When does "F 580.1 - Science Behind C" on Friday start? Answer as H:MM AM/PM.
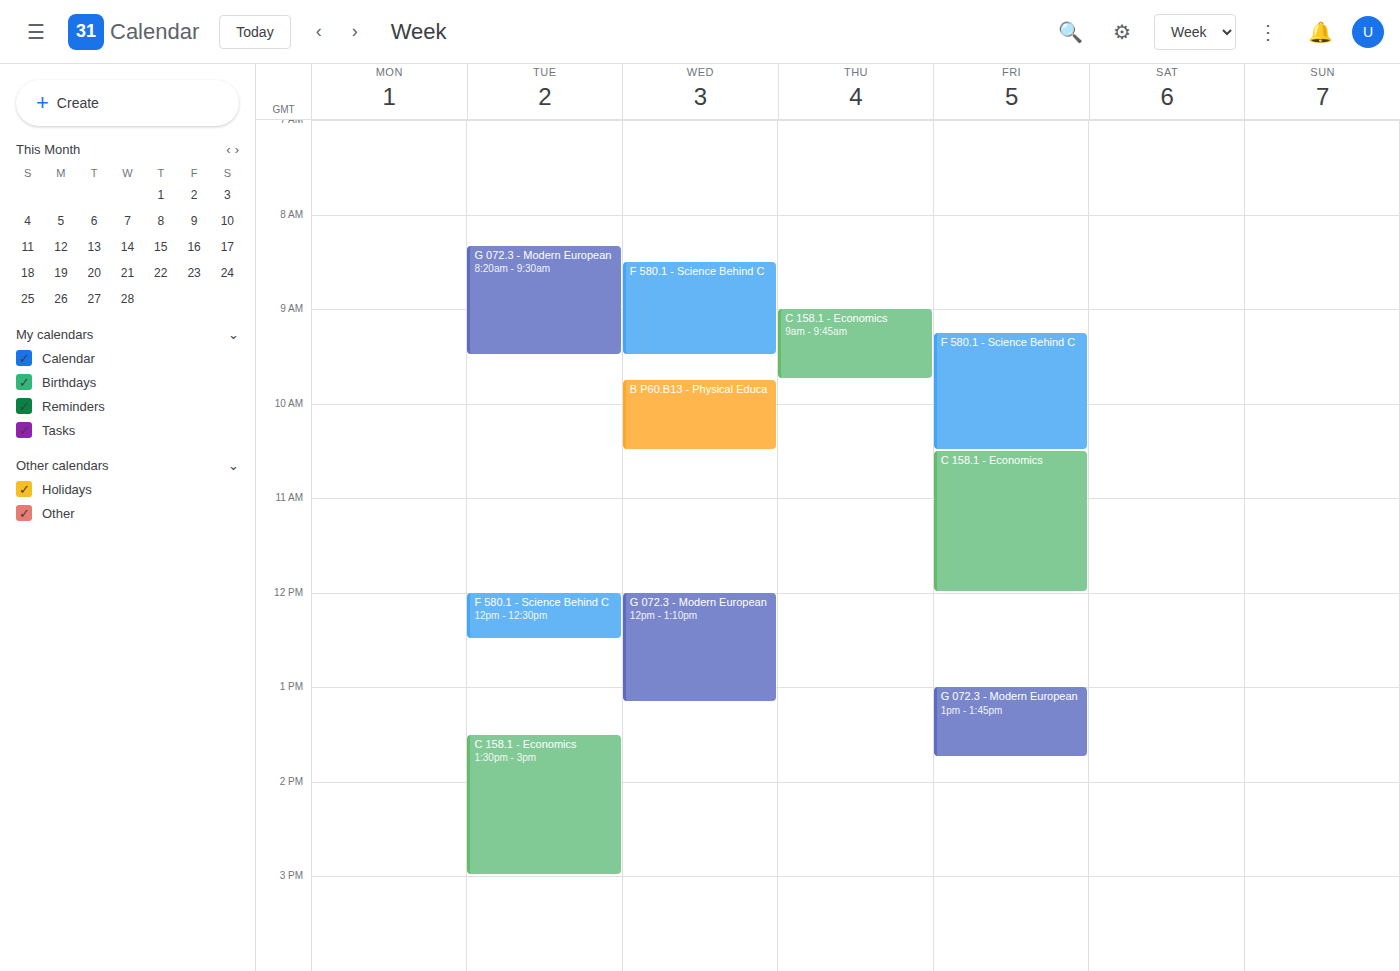
9:15 AM